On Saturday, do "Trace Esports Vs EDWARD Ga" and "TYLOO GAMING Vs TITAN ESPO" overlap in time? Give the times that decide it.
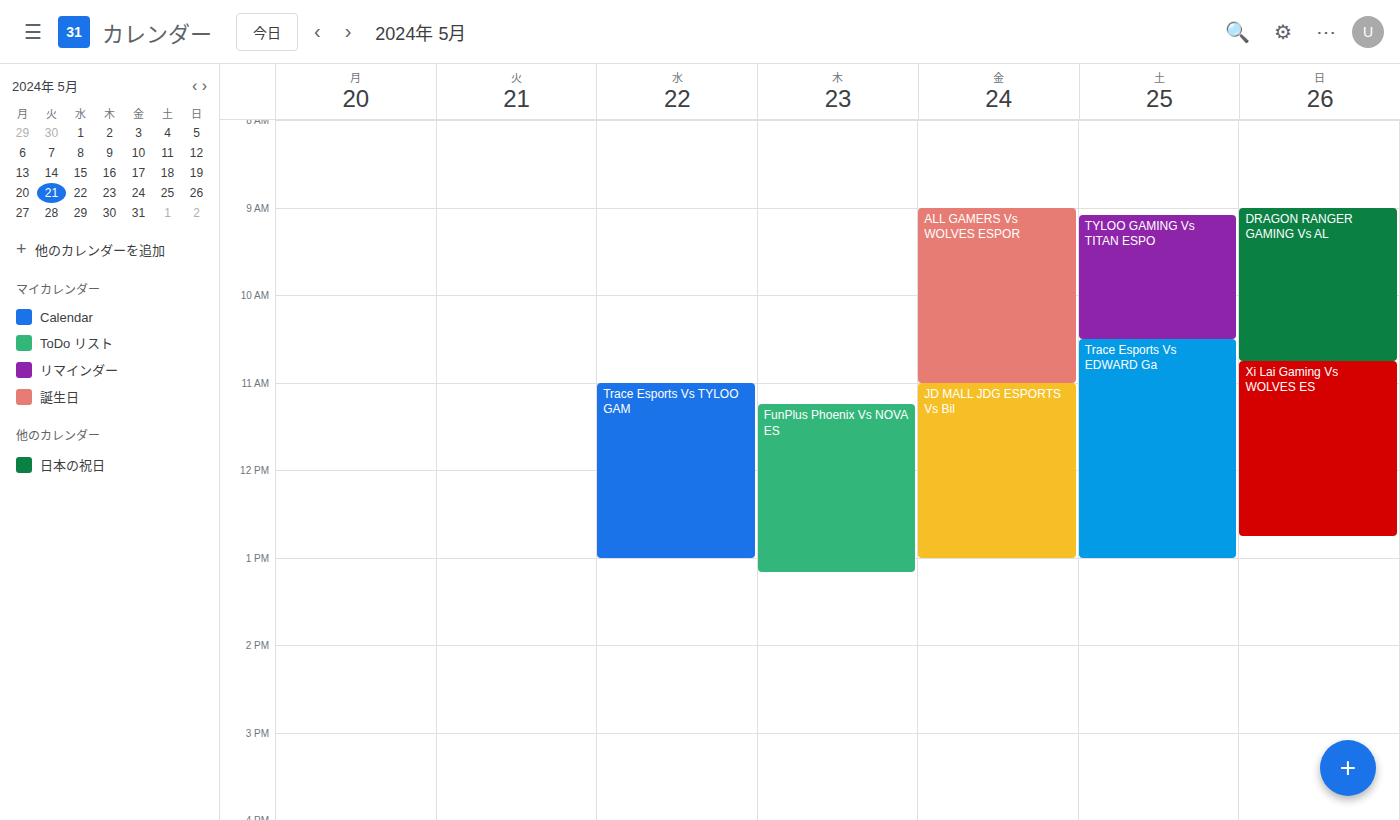
"TYLOO GAMING Vs TITAN ESPO" ends at 10:30 AM, exactly when "Trace Esports Vs EDWARD Ga" starts -- they touch but do not overlap.